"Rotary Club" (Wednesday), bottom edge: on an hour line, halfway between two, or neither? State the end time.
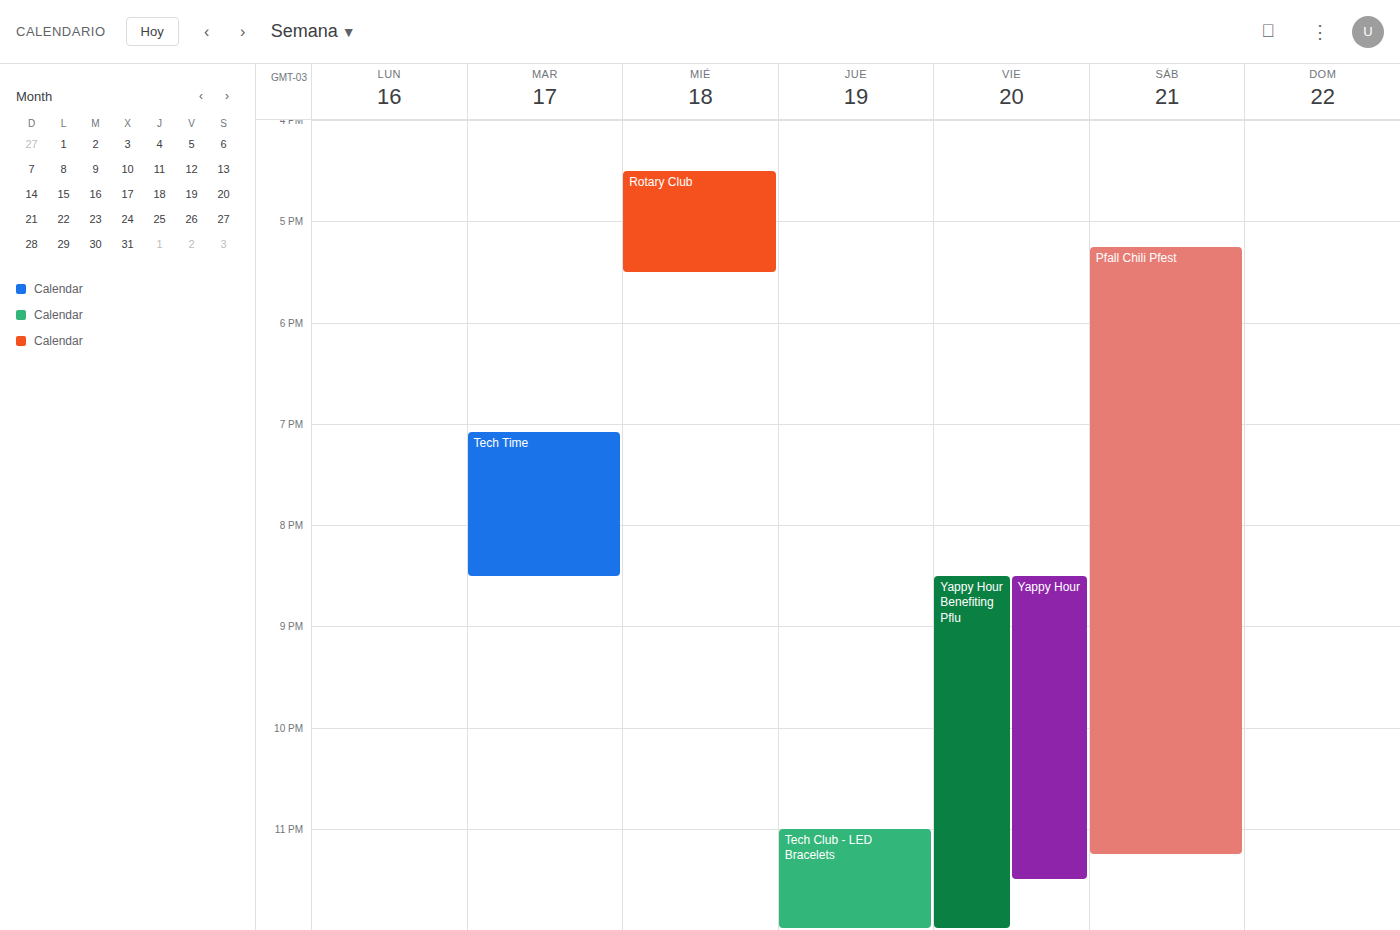
5:30 PM -- halfway between the 5 PM and 6 PM lines.